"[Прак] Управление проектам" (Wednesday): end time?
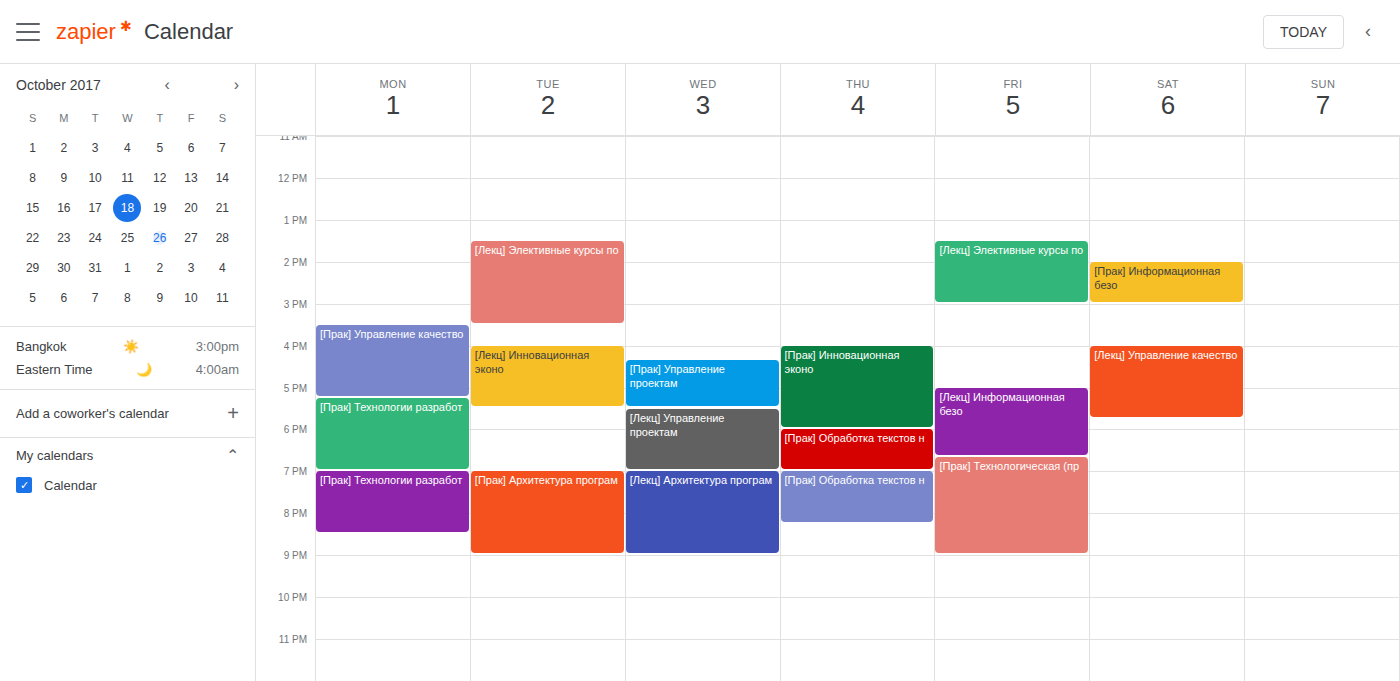
5:30 PM